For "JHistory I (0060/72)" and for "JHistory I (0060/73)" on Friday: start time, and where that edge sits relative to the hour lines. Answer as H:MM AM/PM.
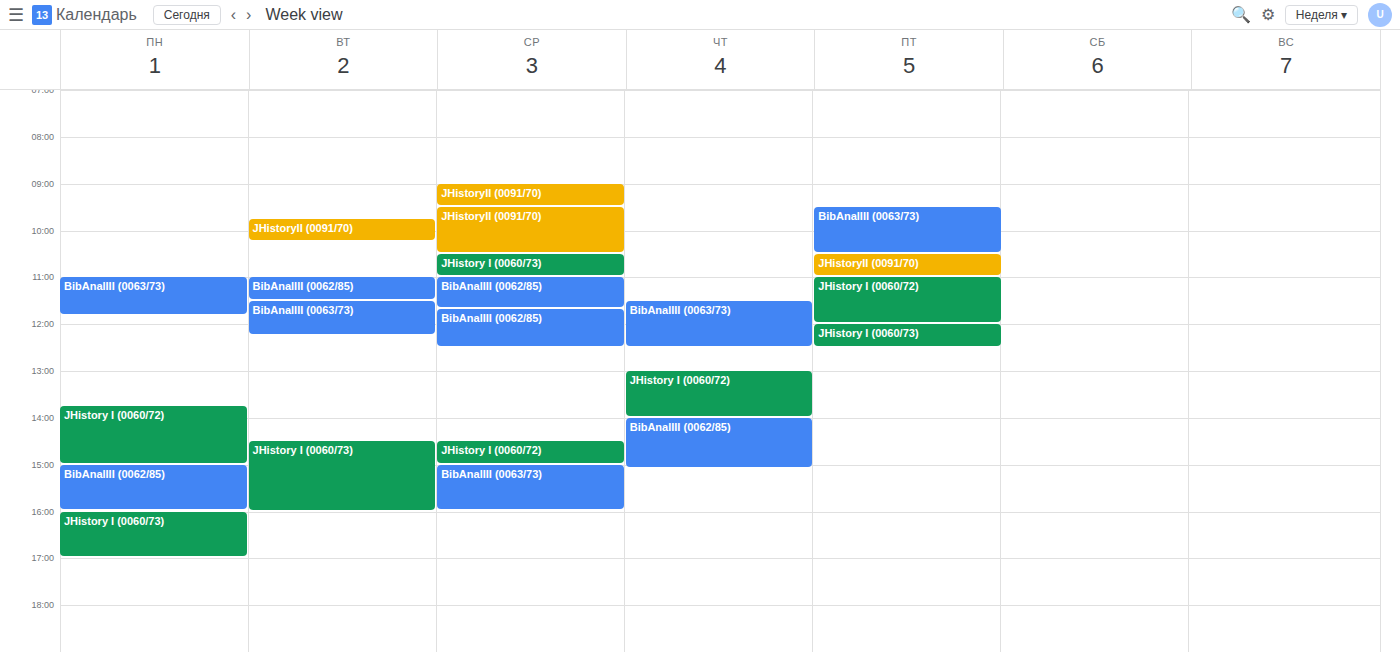
"JHistory I (0060/72)": 11:00 AM, exactly on the 11 AM line. "JHistory I (0060/73)": 12:00 PM, exactly on the 12 PM line.